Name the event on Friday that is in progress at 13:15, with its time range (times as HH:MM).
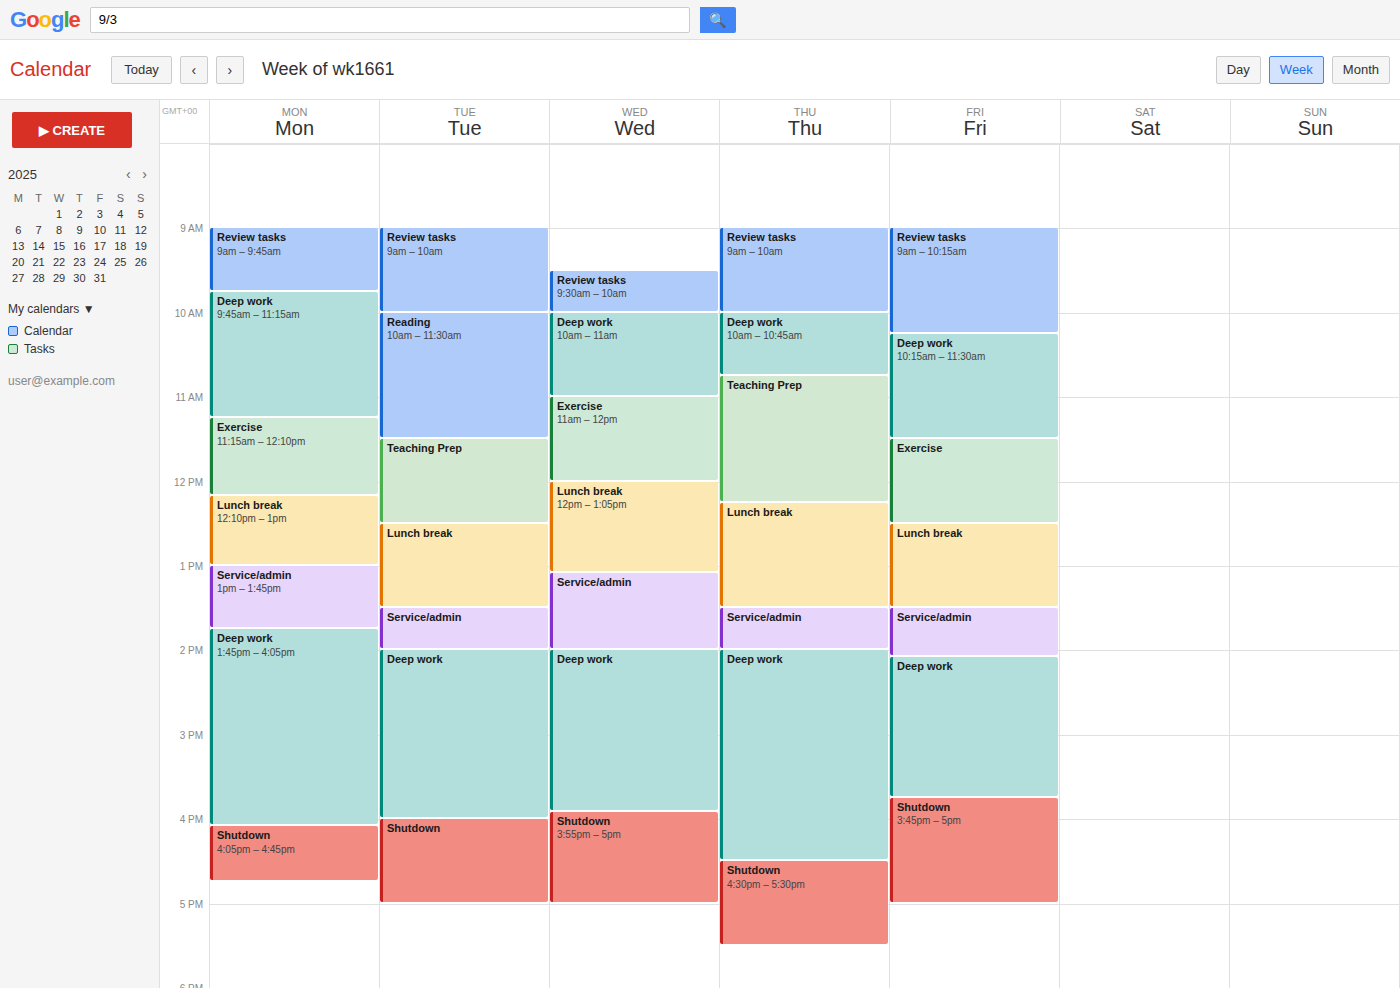
"Lunch break", 12:30 to 13:30